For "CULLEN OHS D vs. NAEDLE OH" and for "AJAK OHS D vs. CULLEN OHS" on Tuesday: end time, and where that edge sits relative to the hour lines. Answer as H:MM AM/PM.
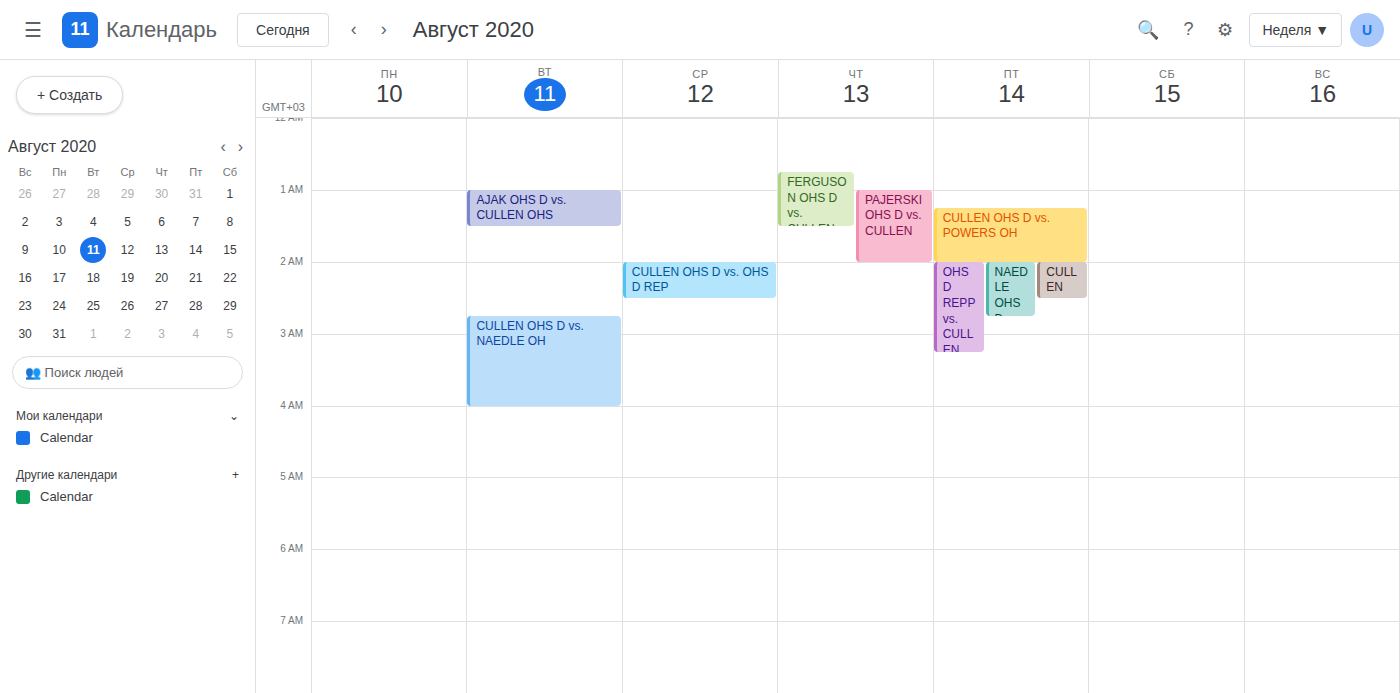
"CULLEN OHS D vs. NAEDLE OH": 4:00 AM, exactly on the 4 AM line. "AJAK OHS D vs. CULLEN OHS": 1:30 AM, halfway between the 1 AM and 2 AM lines.